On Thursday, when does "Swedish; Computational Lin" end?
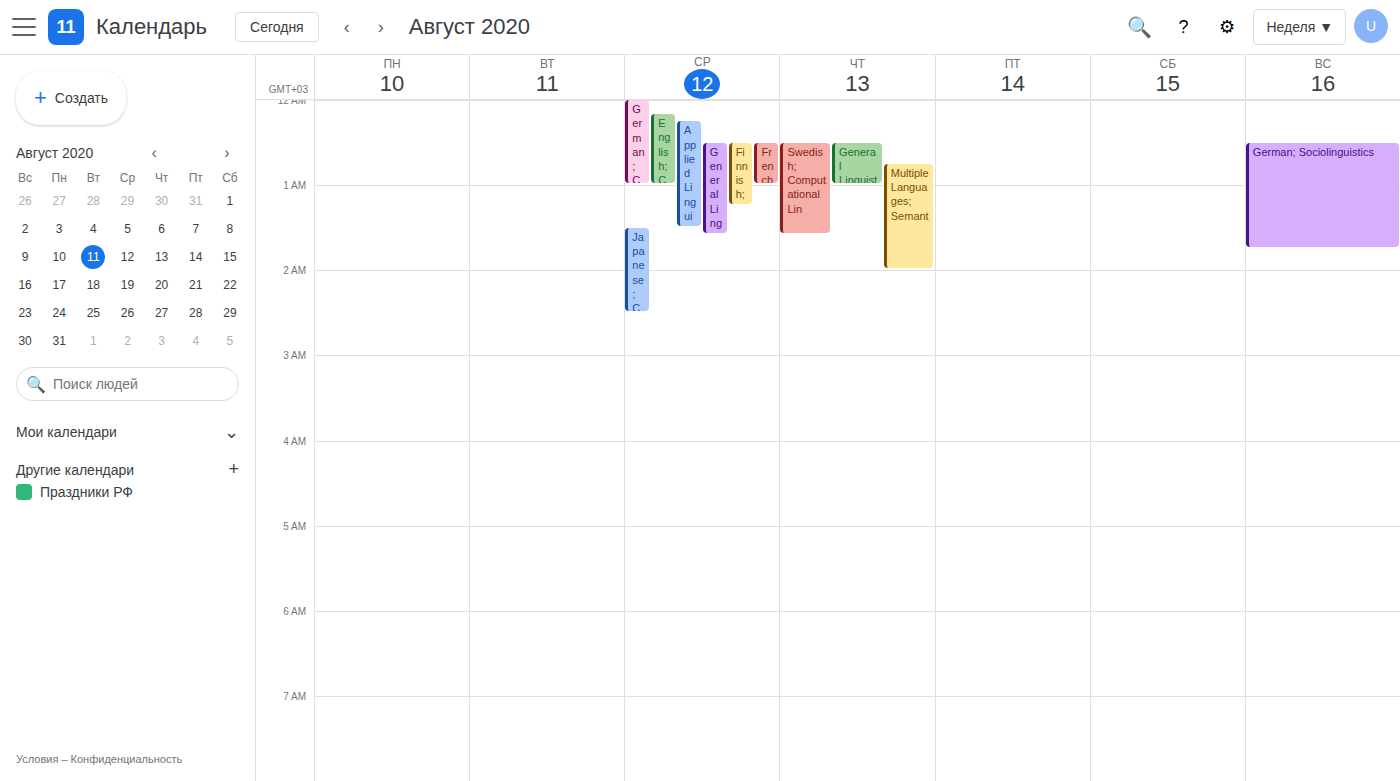
1:35 AM